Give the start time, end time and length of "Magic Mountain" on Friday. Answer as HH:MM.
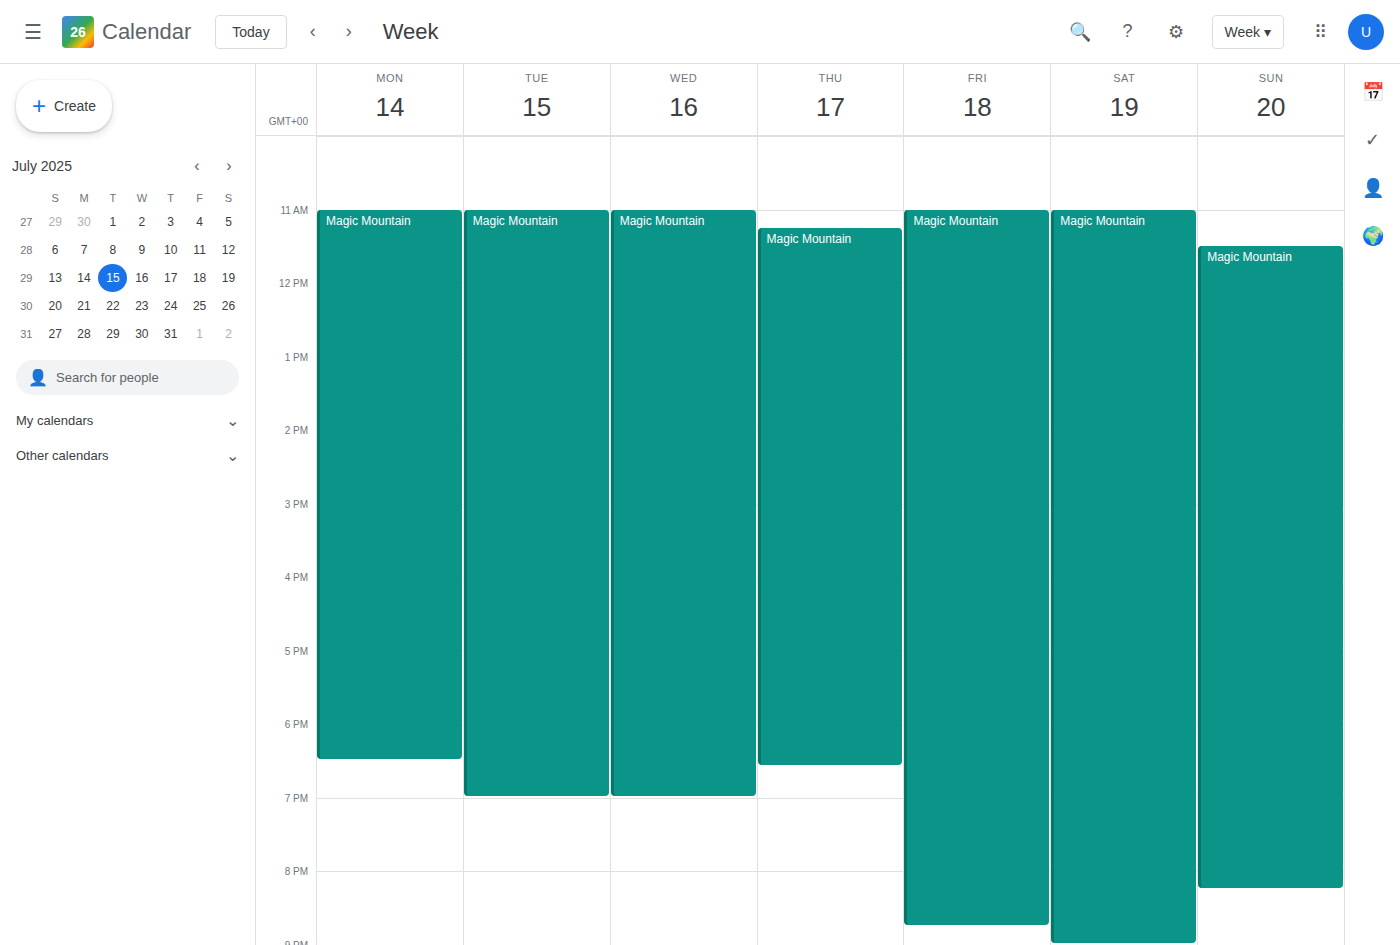
11:00 to 20:45, 9 hours 45 minutes